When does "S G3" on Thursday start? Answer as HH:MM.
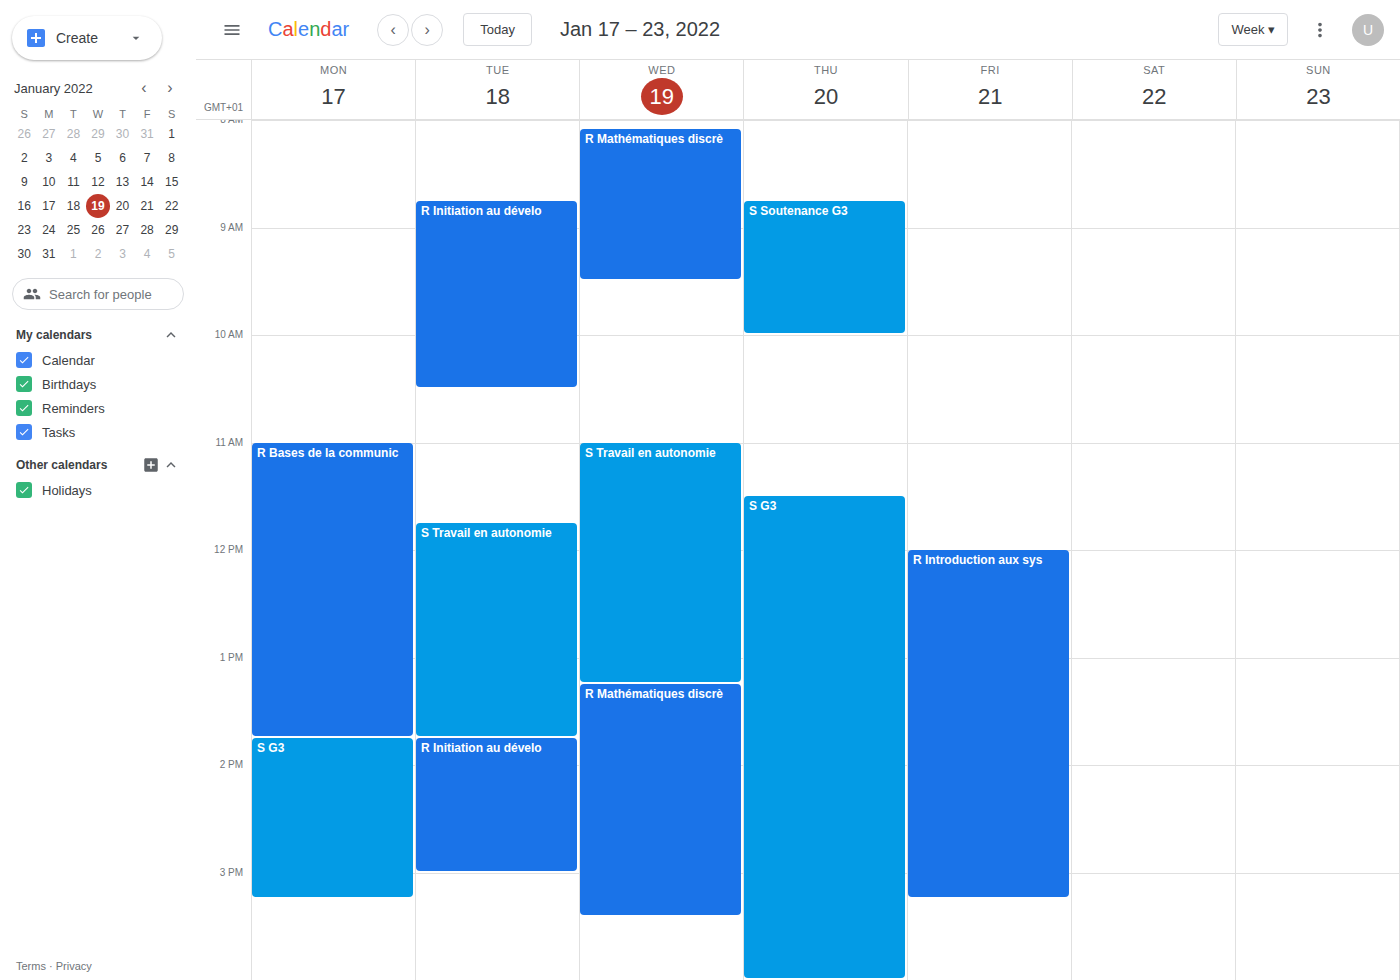
11:30